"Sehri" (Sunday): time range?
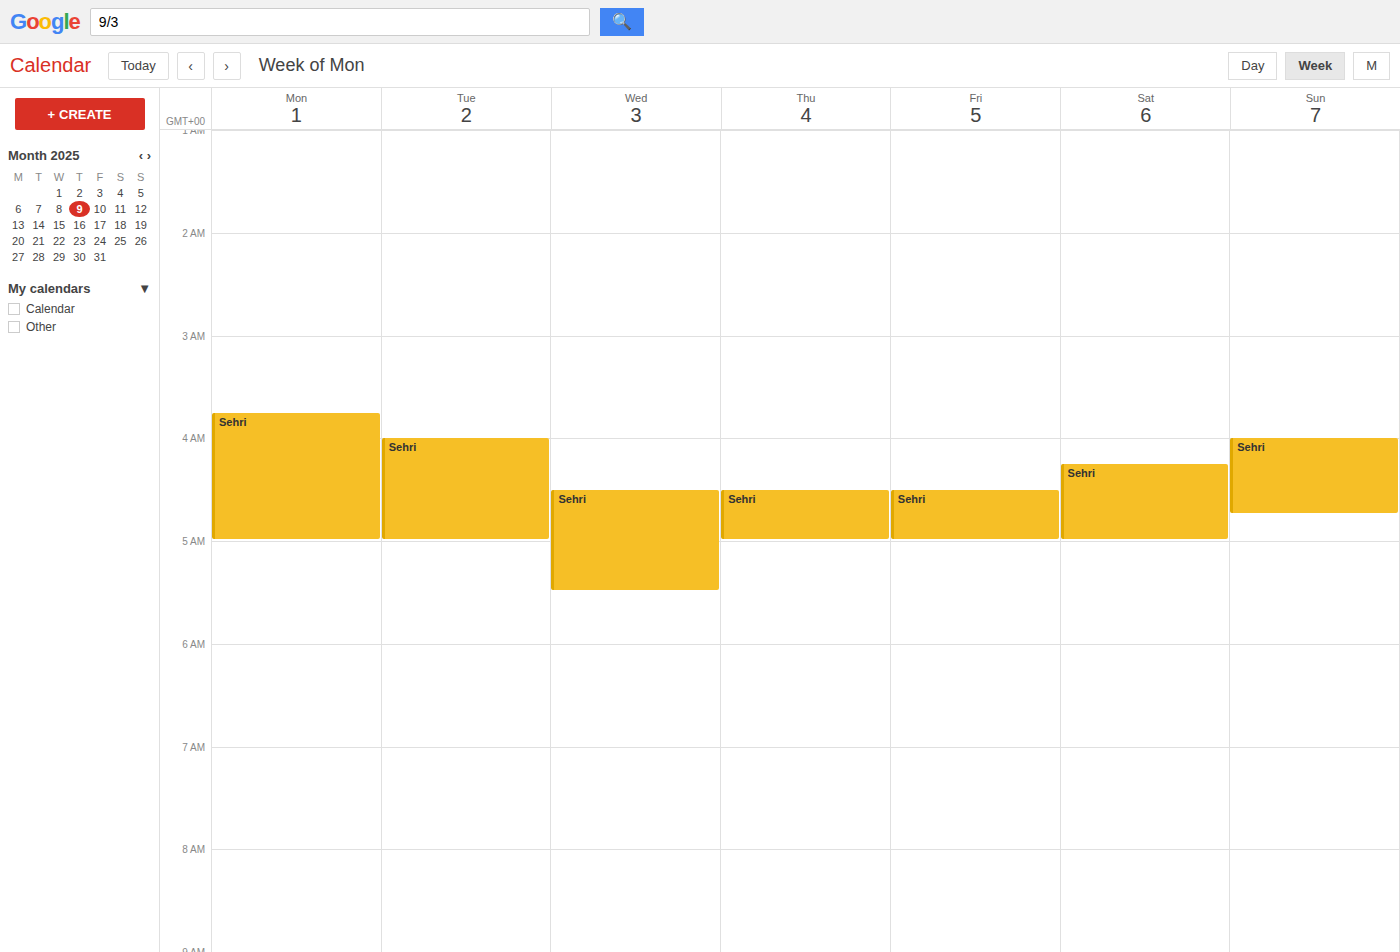
4:00 AM to 4:45 AM